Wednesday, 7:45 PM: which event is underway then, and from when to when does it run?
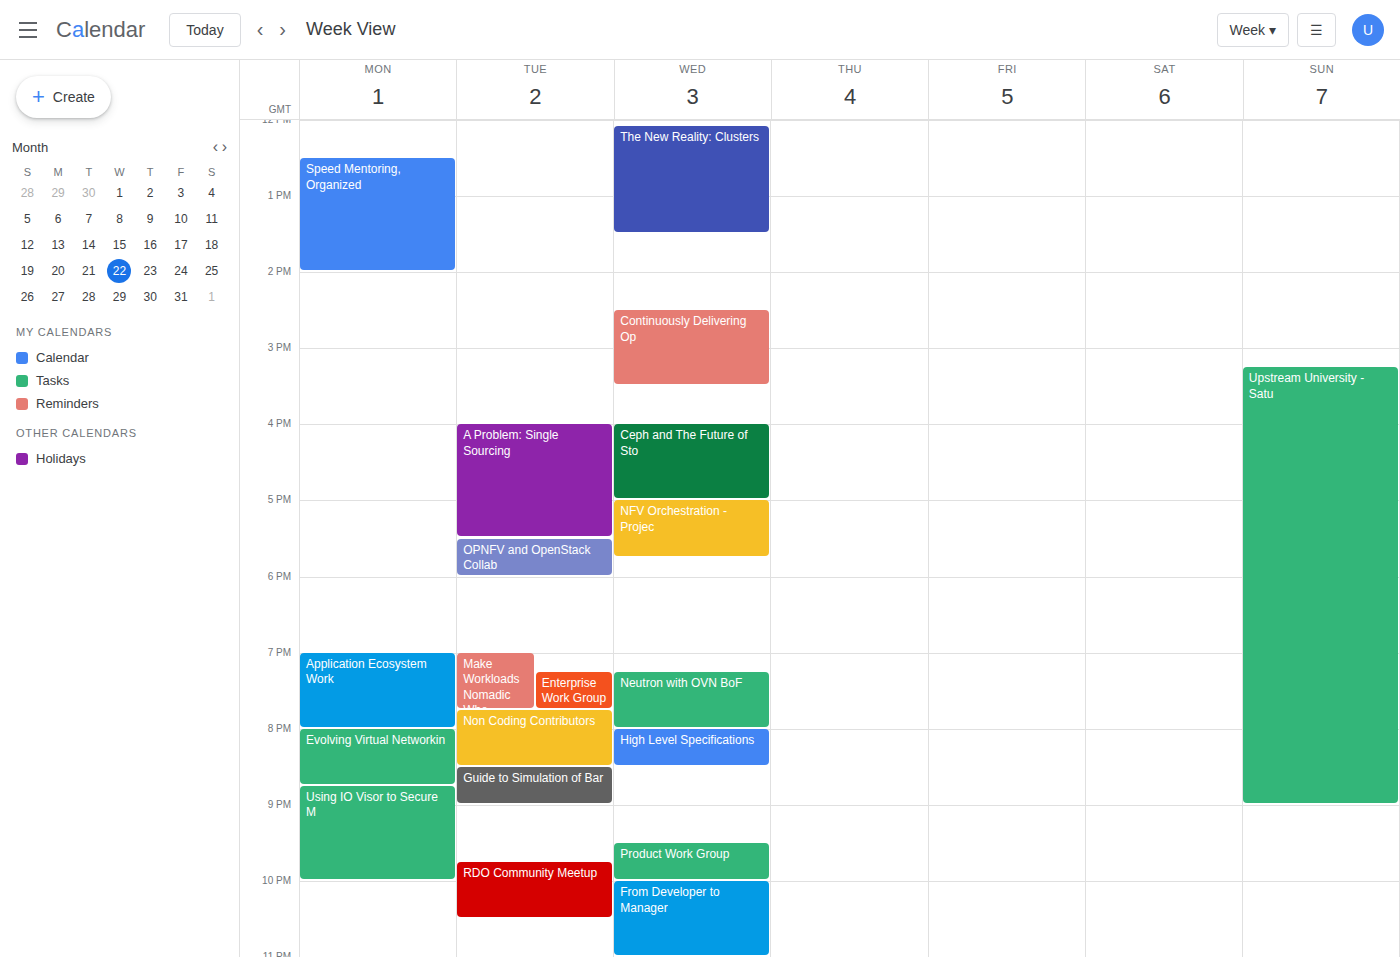
"Neutron with OVN BoF", 7:15 PM to 8:00 PM